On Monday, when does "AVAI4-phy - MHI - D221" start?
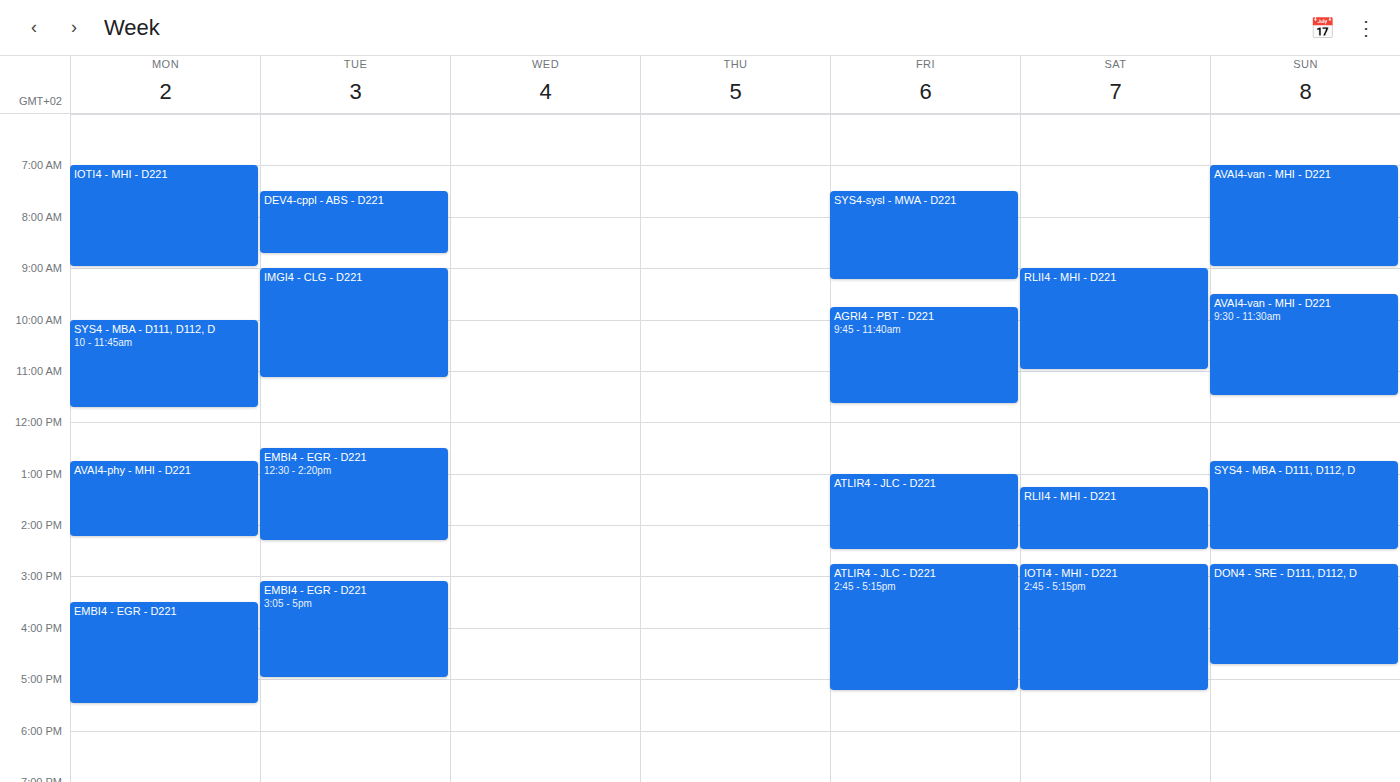
12:45 PM